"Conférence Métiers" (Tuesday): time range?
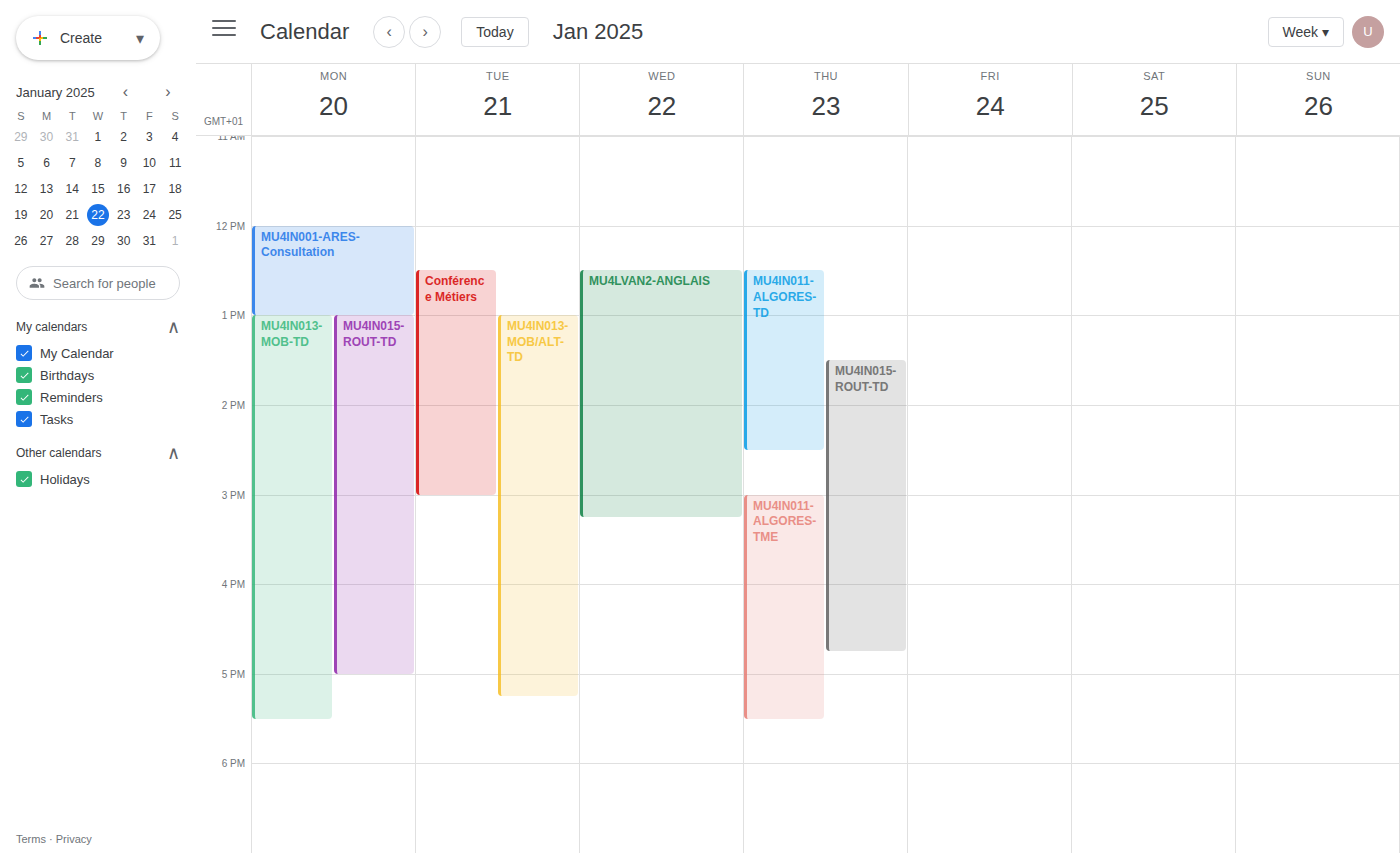
12:30 PM to 3:00 PM